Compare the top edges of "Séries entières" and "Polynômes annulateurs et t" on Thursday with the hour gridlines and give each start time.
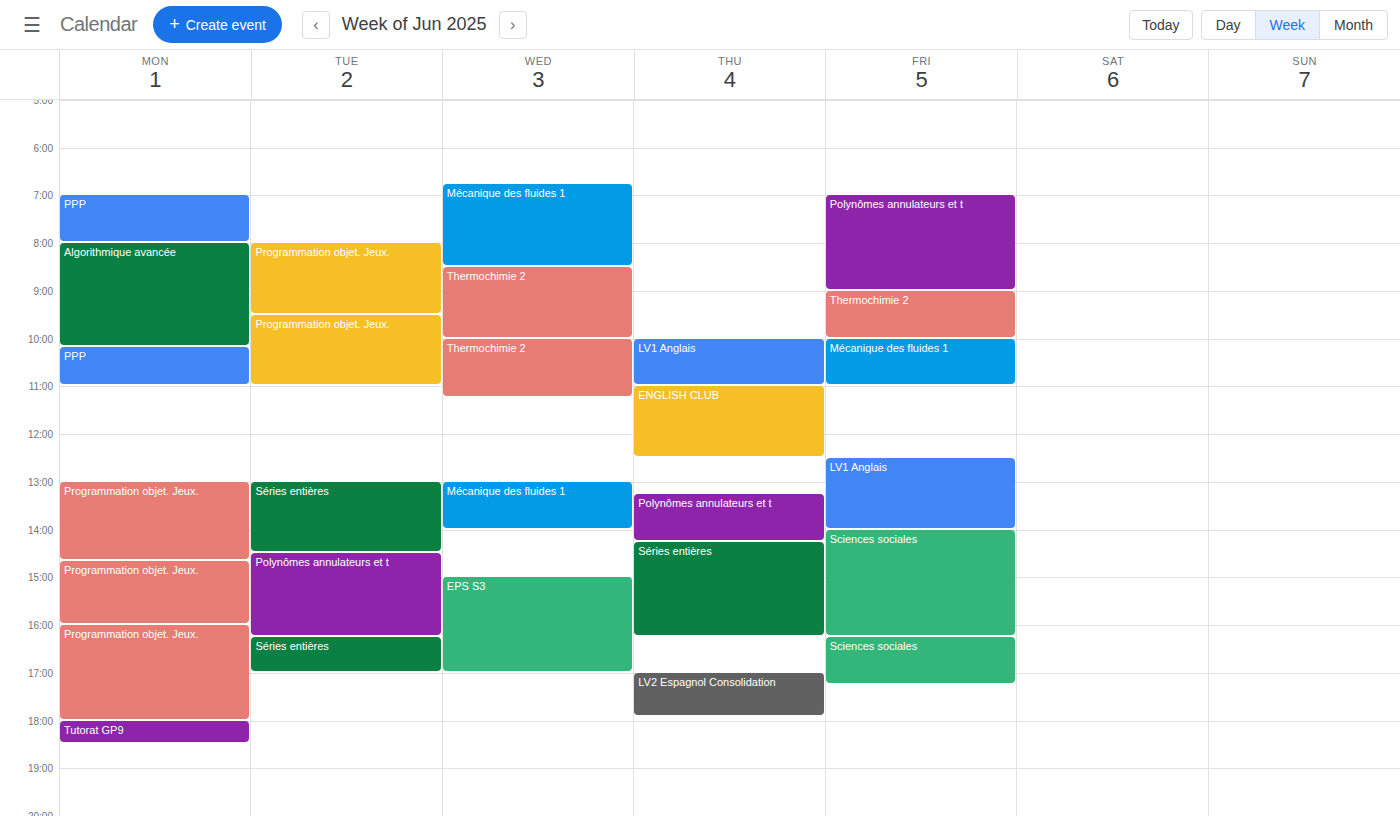
"Séries entières": 2:15 PM, neither: a quarter of the way from the 2 PM line to the 3 PM line. "Polynômes annulateurs et t": 1:15 PM, neither: a quarter of the way from the 1 PM line to the 2 PM line.